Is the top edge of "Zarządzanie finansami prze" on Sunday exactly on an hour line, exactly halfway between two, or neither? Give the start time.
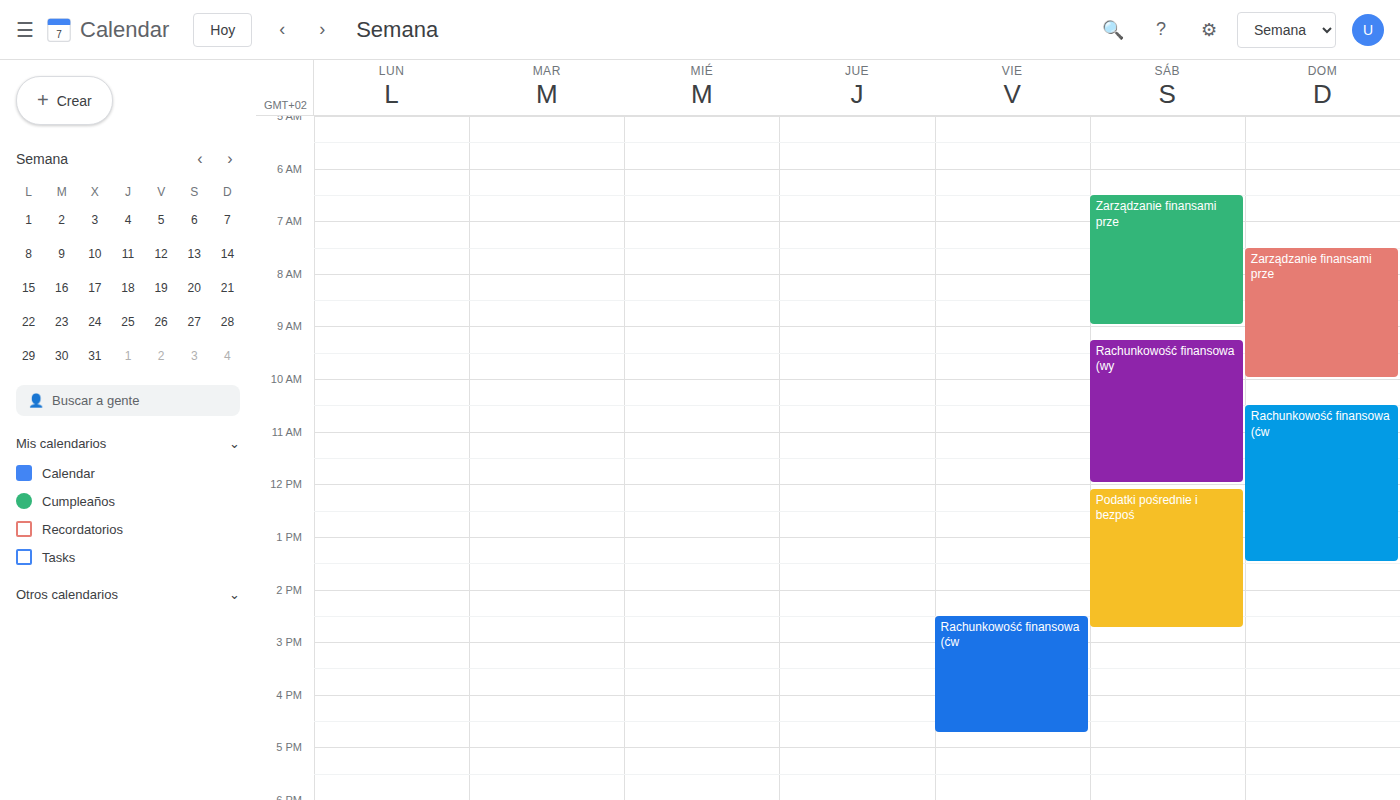
7:30 AM -- halfway between the 7 AM and 8 AM lines.